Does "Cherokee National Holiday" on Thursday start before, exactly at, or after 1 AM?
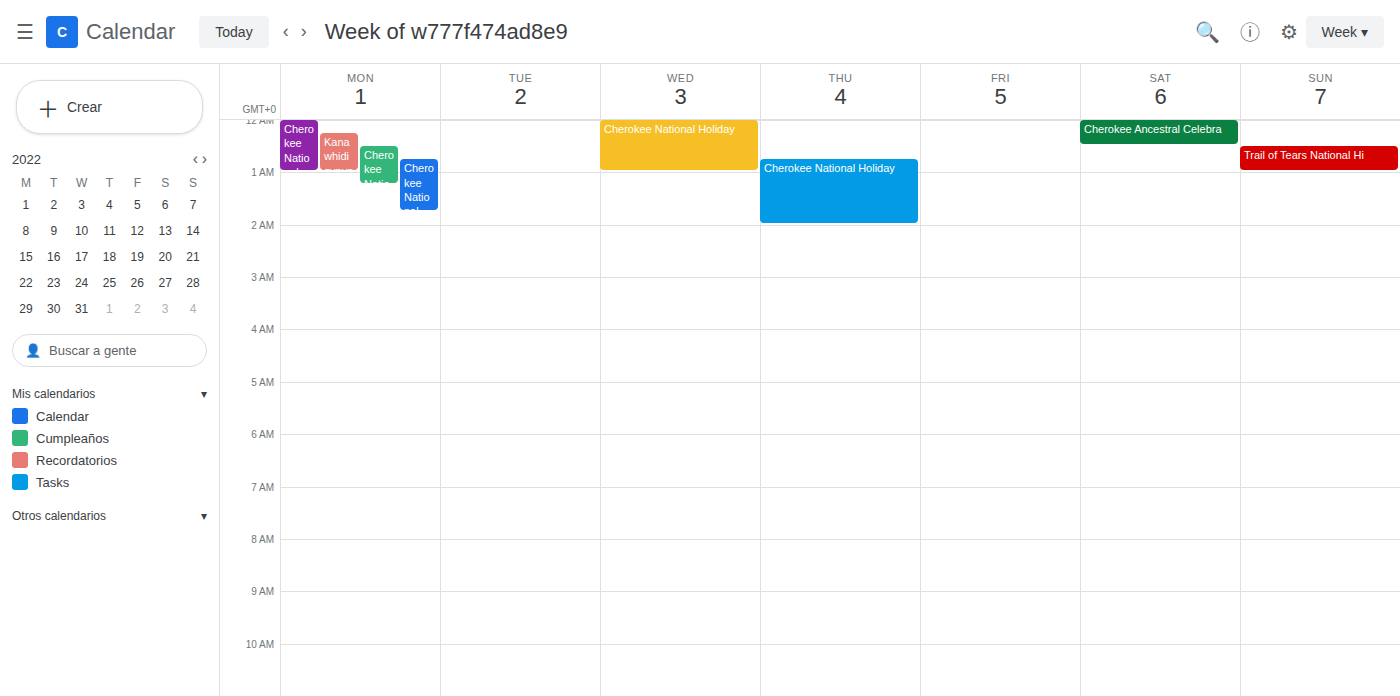
12:45 AM -- before 1 AM, 15 minutes above the 1 AM line.